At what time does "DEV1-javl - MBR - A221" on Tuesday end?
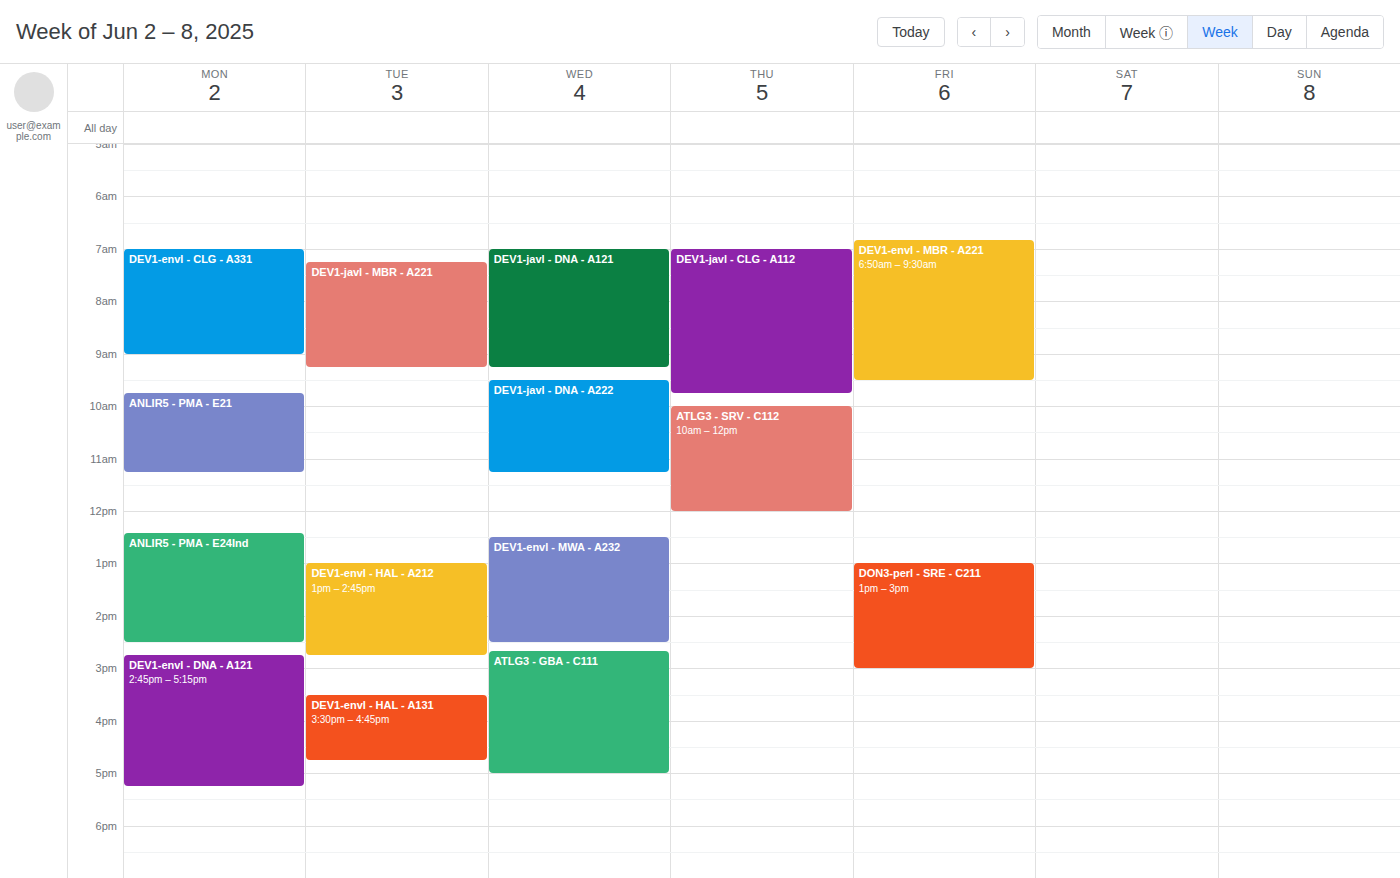
09:15